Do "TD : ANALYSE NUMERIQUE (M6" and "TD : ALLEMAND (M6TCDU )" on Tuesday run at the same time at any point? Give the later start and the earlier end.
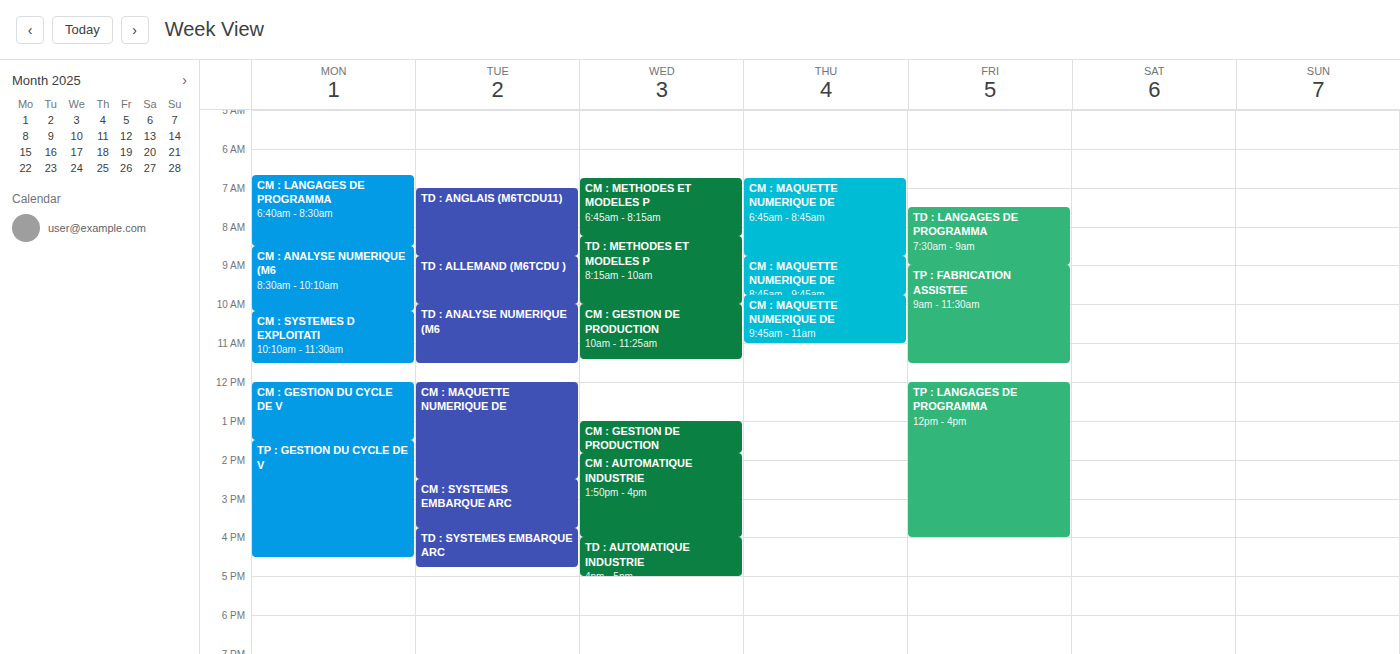
"TD : ALLEMAND (M6TCDU )" ends at 10:00 AM, exactly when "TD : ANALYSE NUMERIQUE (M6" starts -- they touch but do not overlap.